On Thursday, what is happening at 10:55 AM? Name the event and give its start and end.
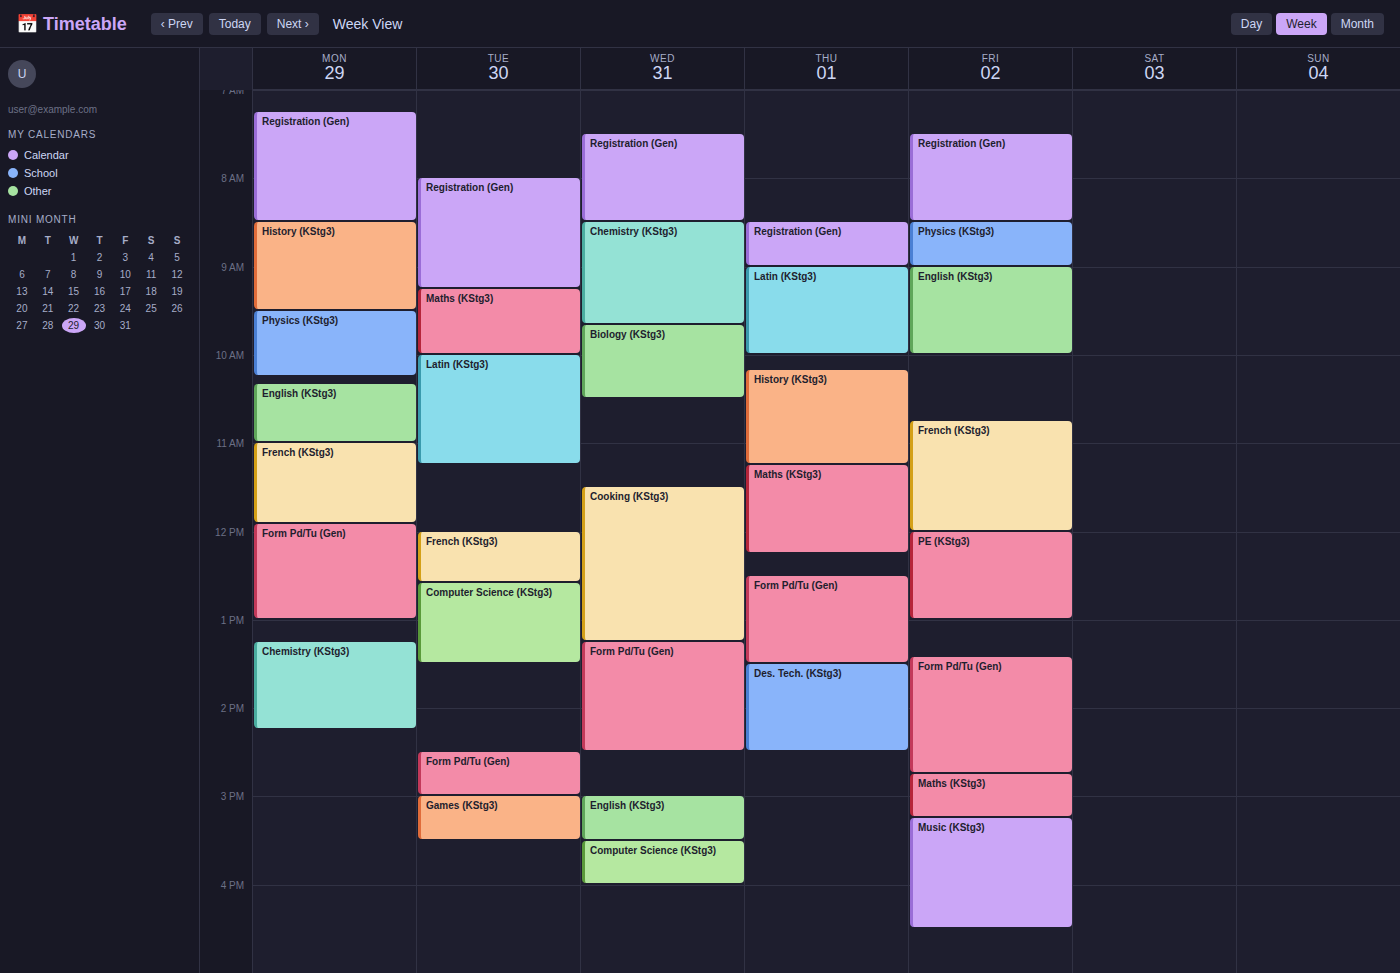
"History (KStg3)", 10:10 AM to 11:15 AM